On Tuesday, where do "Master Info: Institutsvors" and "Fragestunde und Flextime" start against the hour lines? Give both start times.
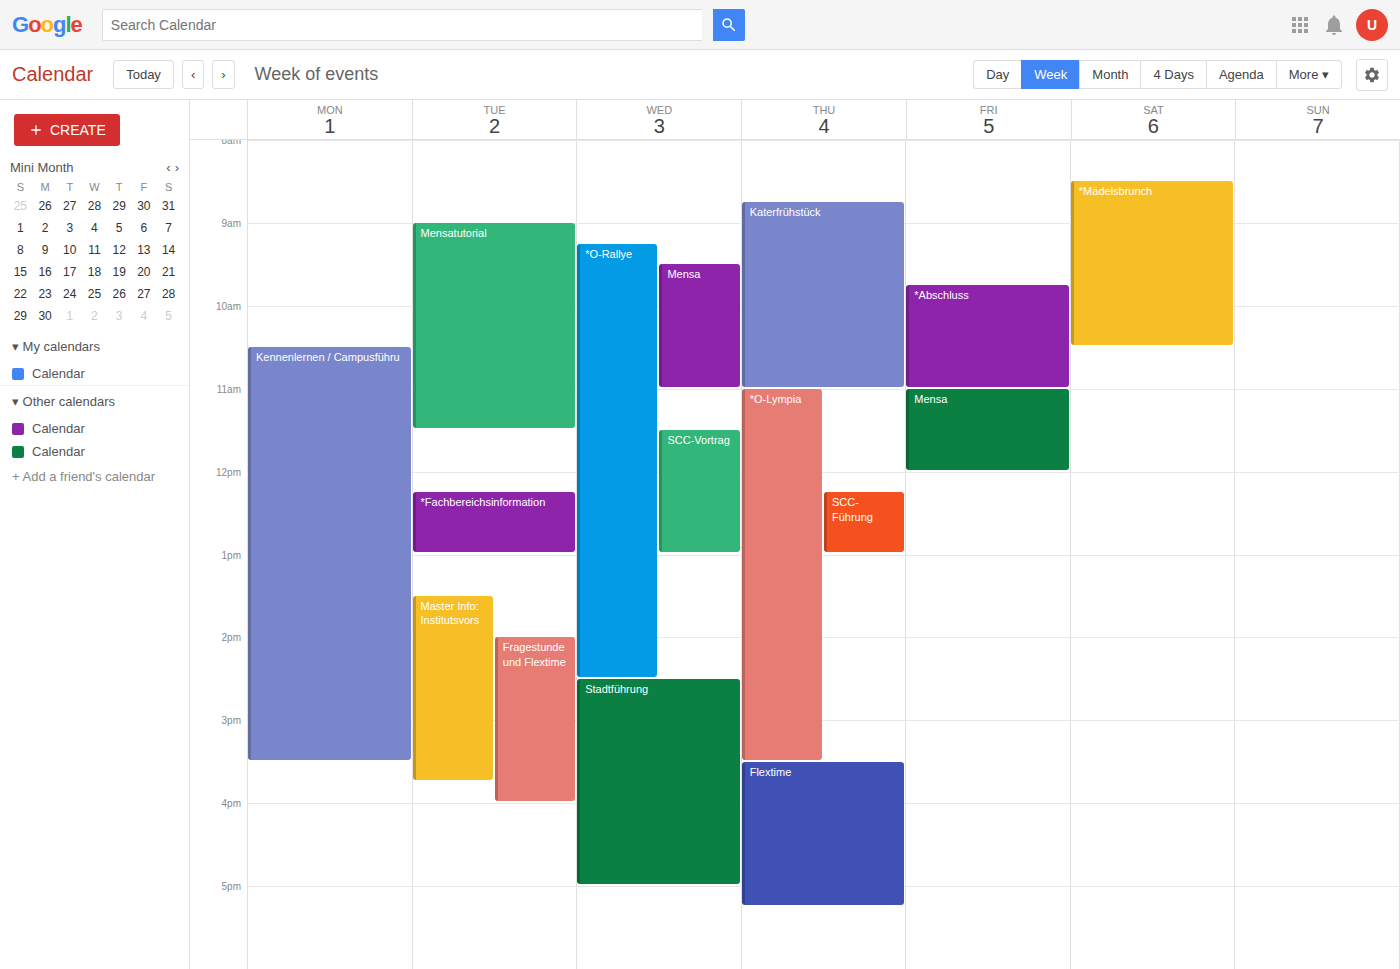
"Master Info: Institutsvors": 1:30 PM, halfway between the 1 PM and 2 PM lines. "Fragestunde und Flextime": 2:00 PM, exactly on the 2 PM line.